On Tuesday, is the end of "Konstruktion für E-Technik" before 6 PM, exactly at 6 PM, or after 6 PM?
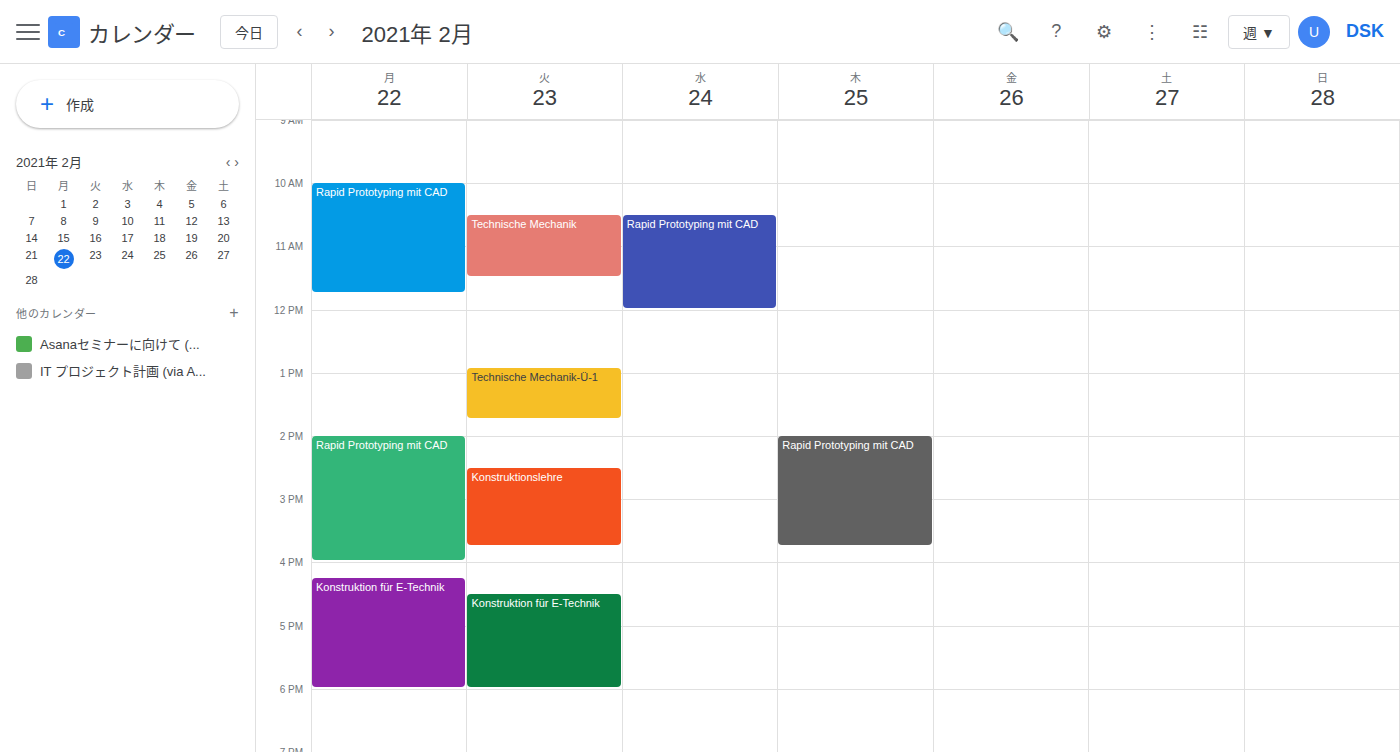
6:00 PM -- exactly at 6 PM, on the 6 PM line.